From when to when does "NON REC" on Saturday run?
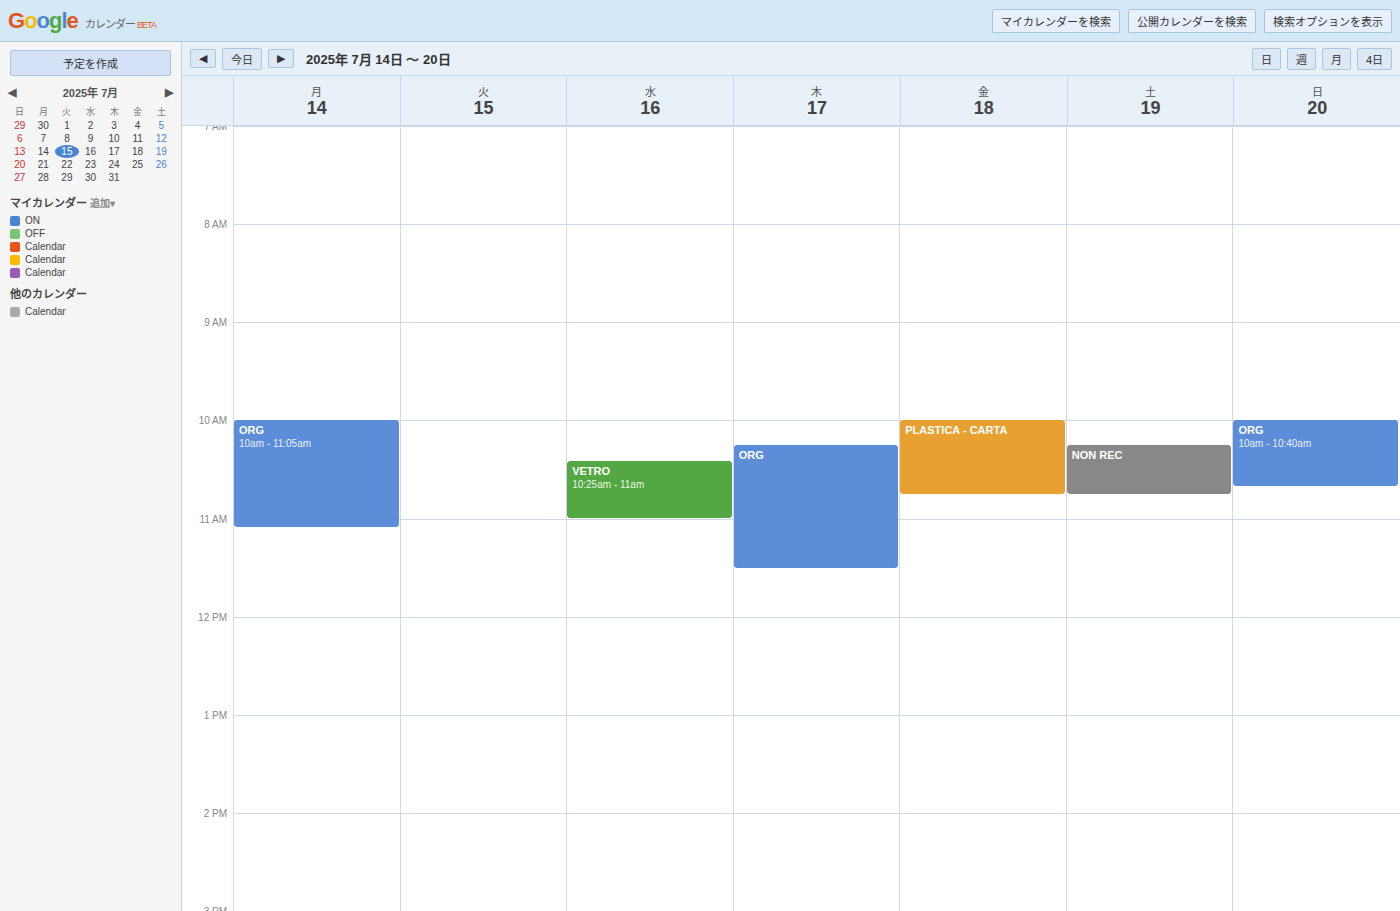
10:15 AM to 10:45 AM